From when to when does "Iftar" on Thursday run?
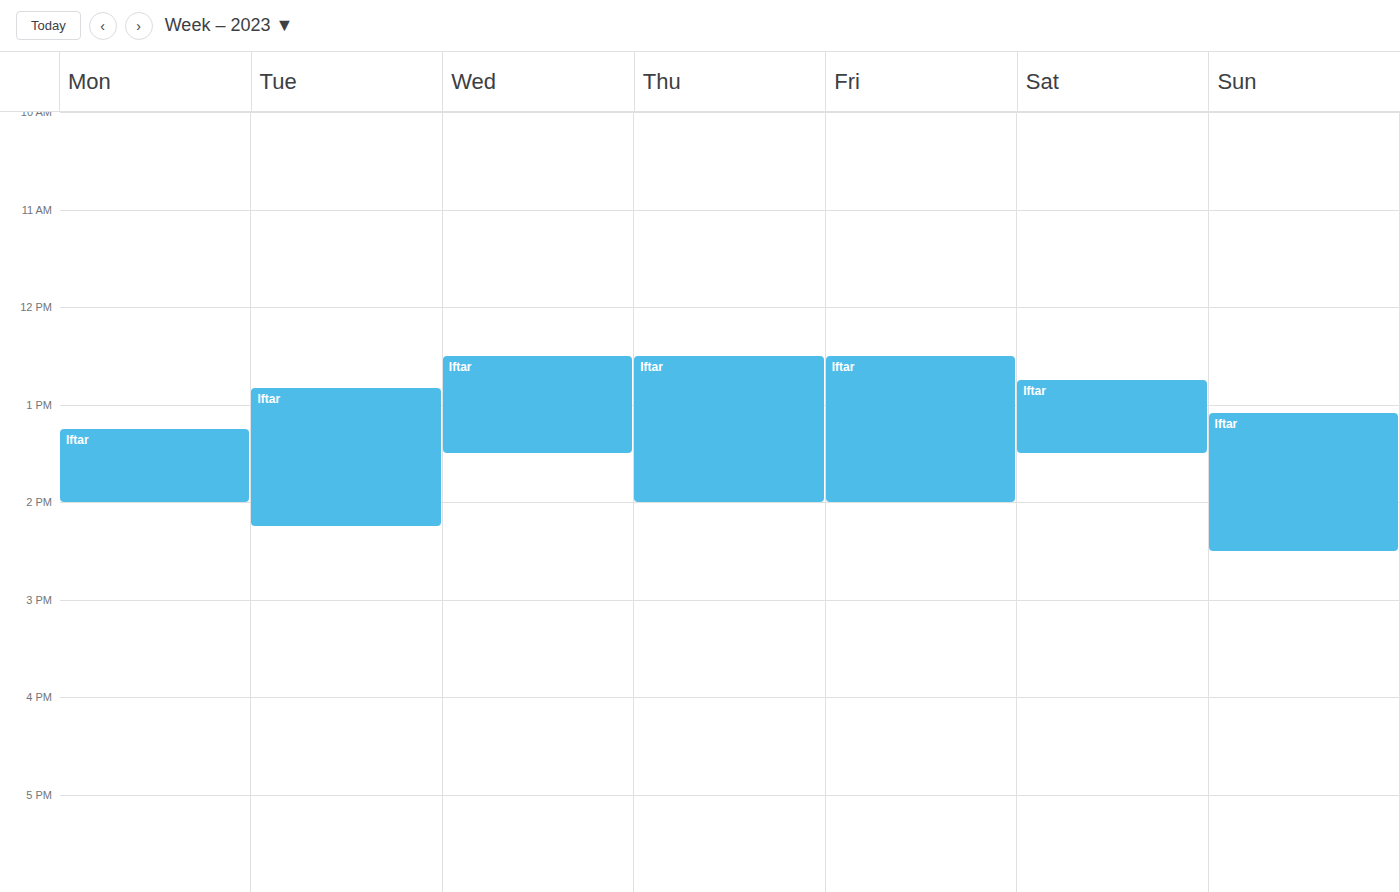
12:30 to 14:00